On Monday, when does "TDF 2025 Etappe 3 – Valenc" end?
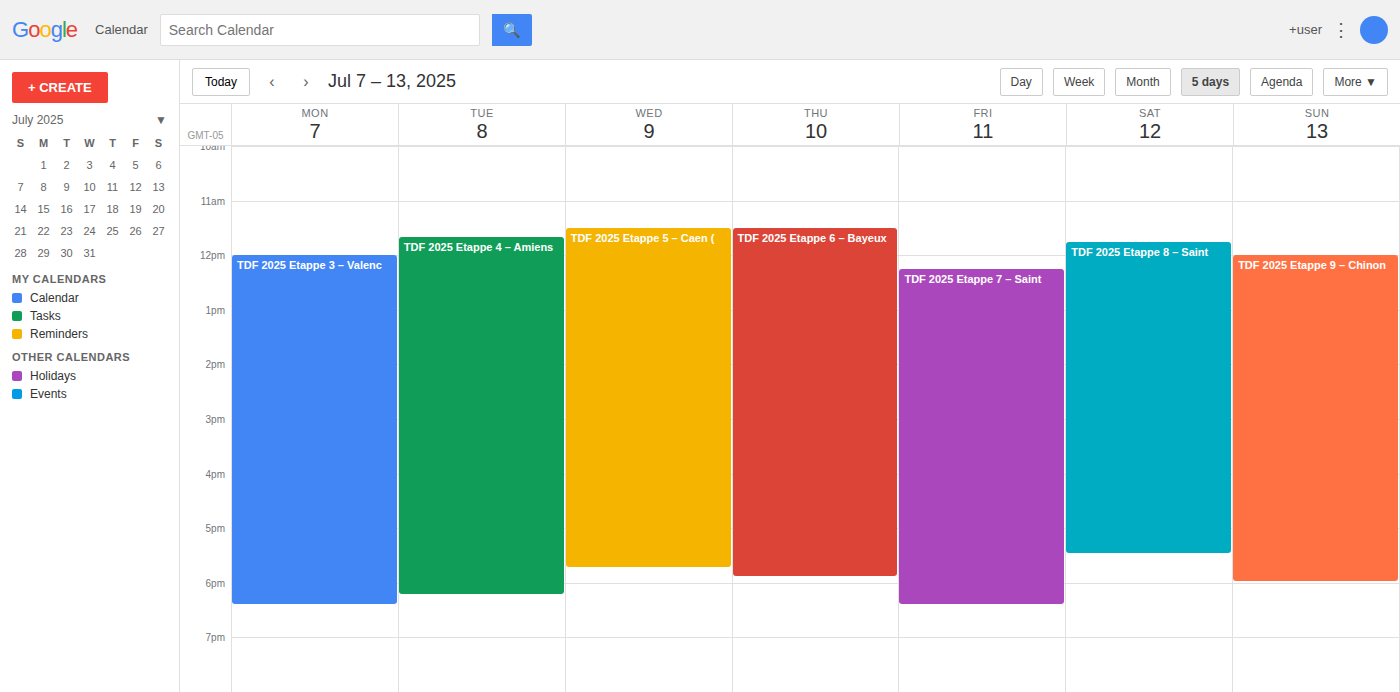
6:25 PM